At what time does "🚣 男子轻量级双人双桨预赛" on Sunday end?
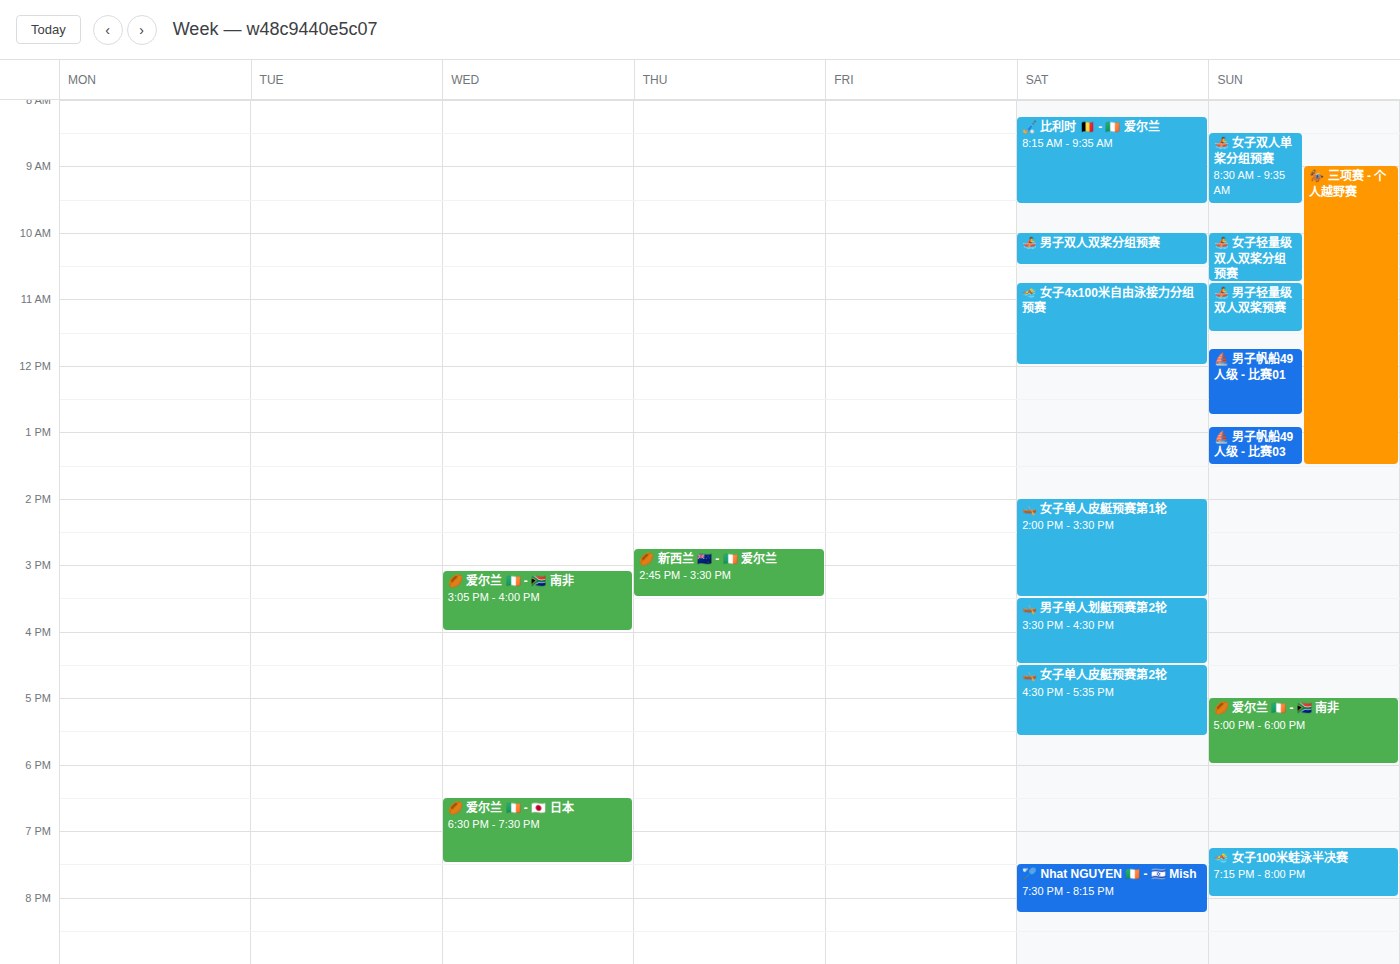
11:30 AM